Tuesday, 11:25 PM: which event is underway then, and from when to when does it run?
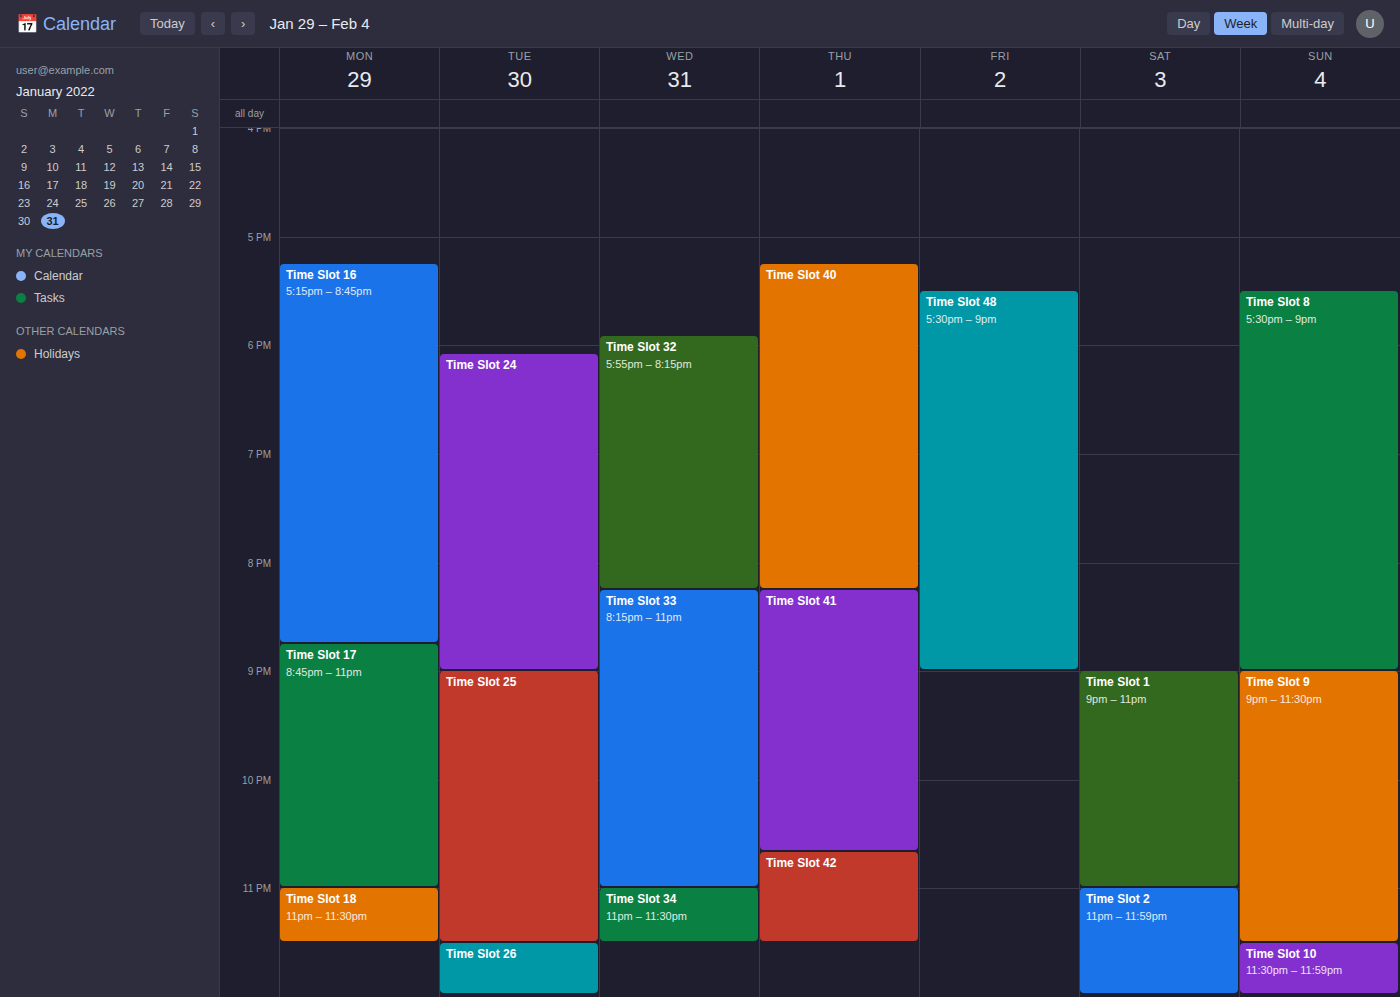
"Time Slot 25", 9:00 PM to 11:30 PM